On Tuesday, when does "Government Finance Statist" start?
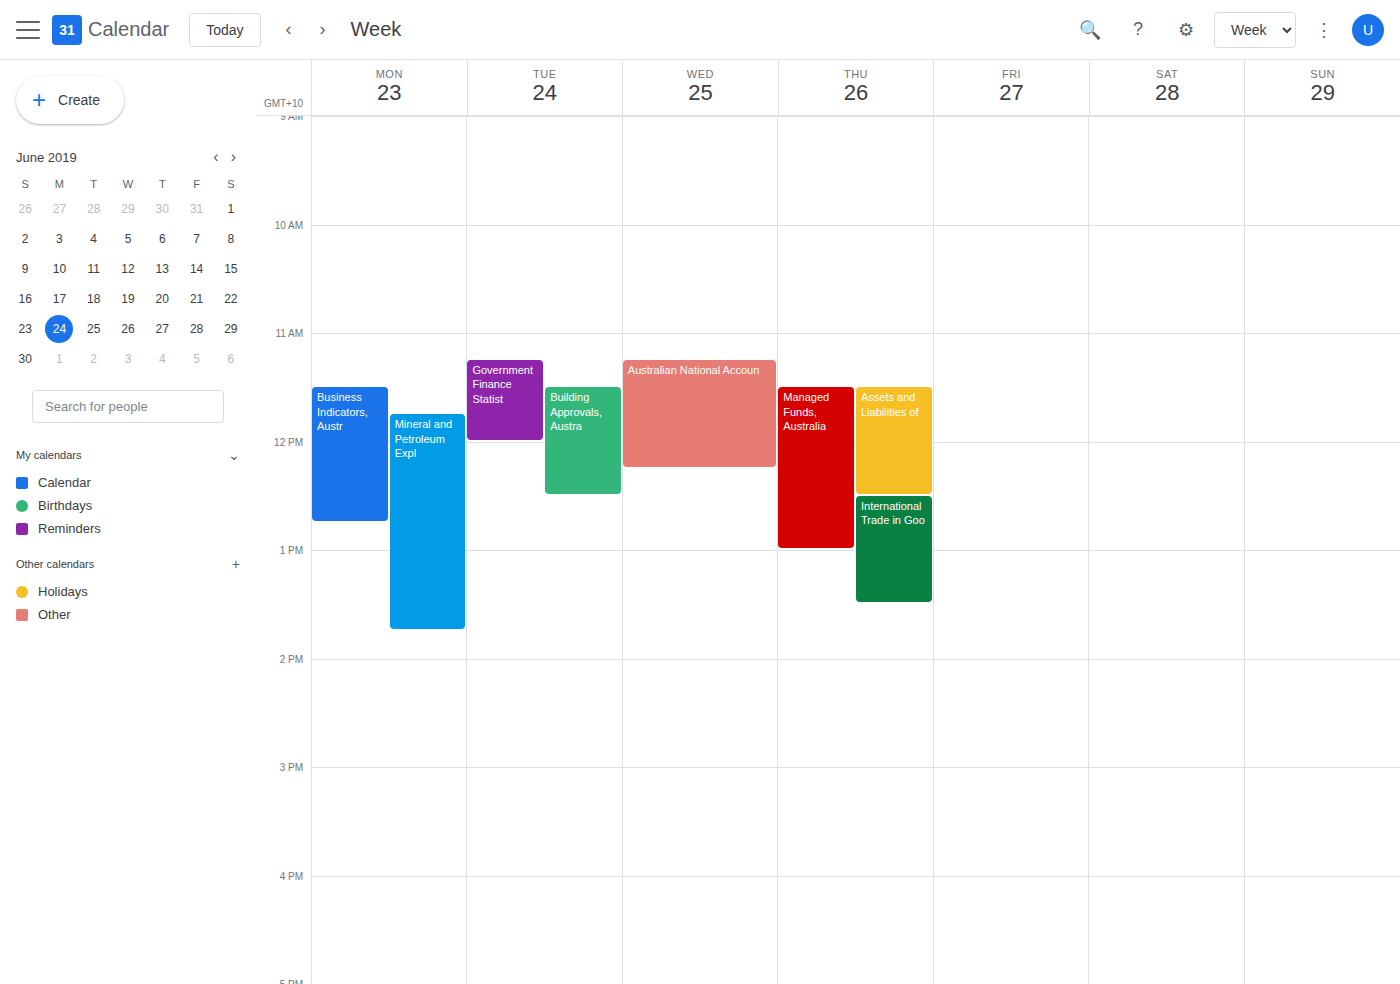
11:15 AM